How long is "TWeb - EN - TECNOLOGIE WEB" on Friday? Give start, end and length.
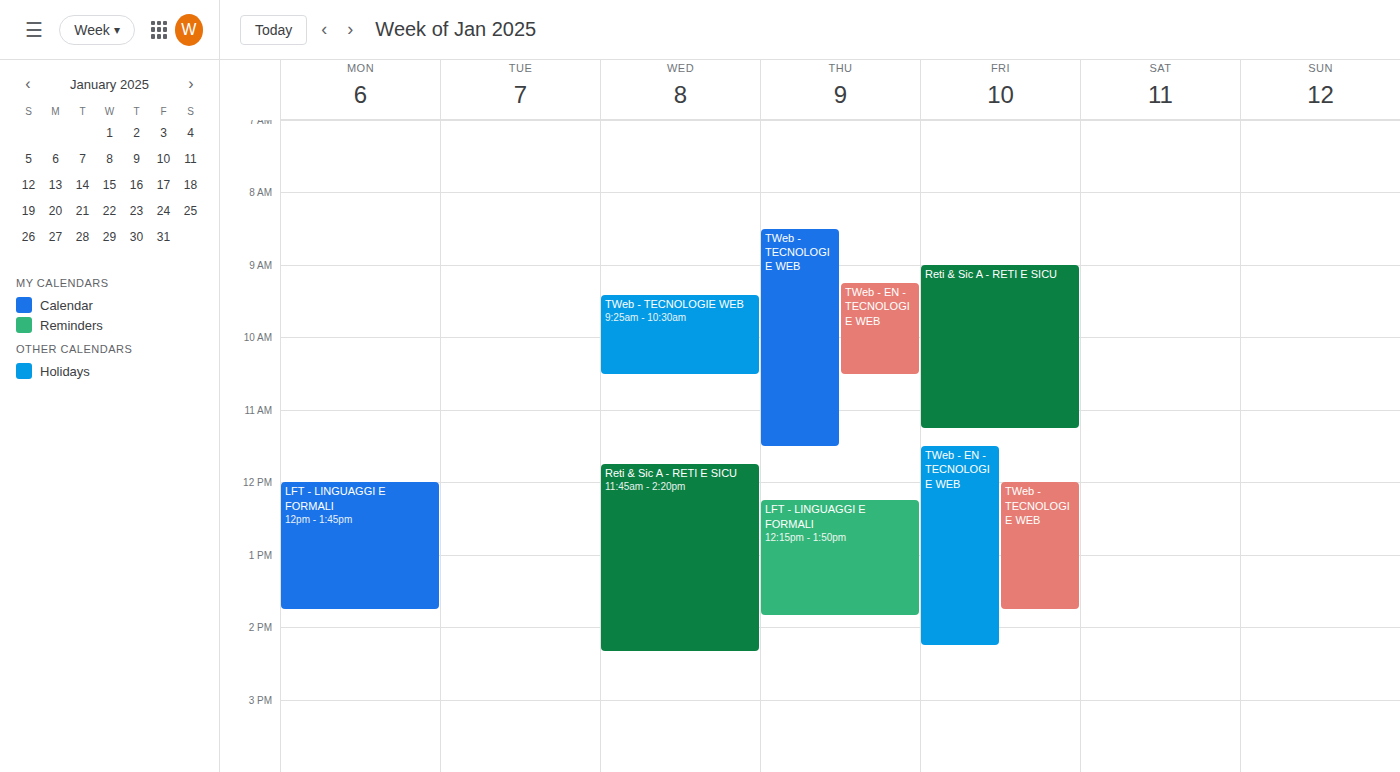
11:30 AM to 2:15 PM, 2 hours 45 minutes